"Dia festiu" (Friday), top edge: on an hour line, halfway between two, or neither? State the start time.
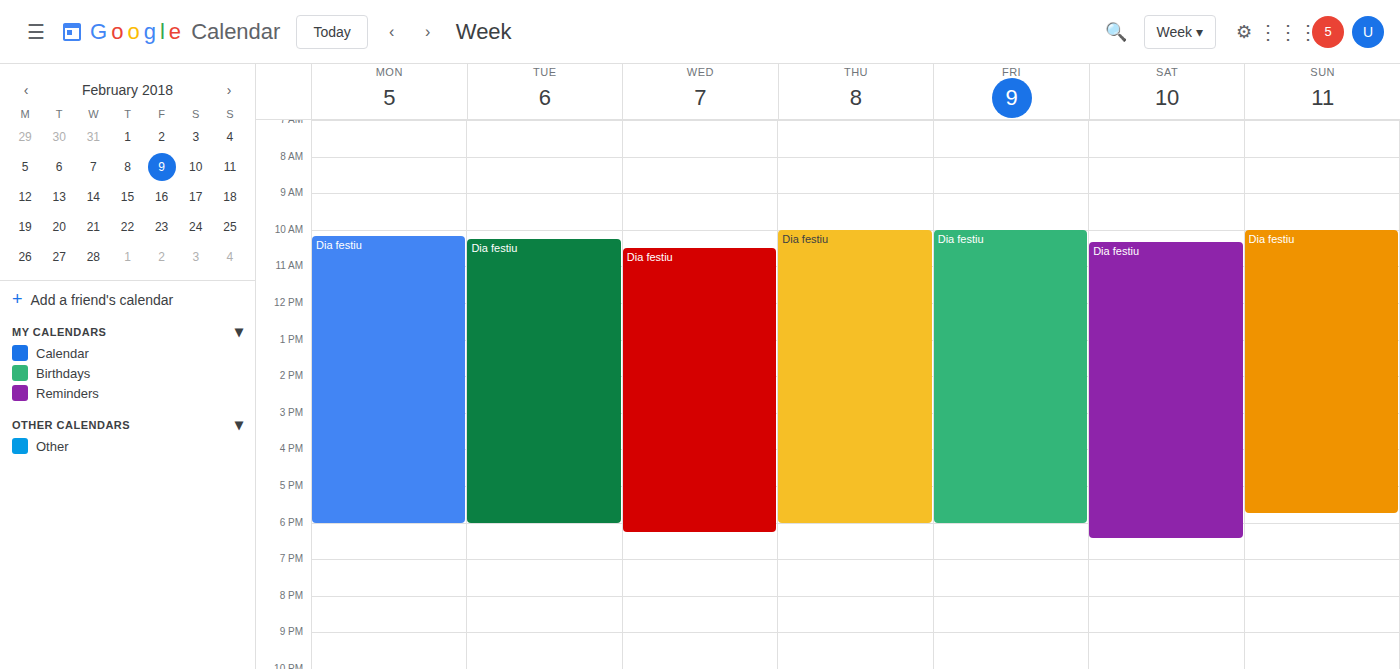
10:00 AM -- exactly on the 10 AM line.